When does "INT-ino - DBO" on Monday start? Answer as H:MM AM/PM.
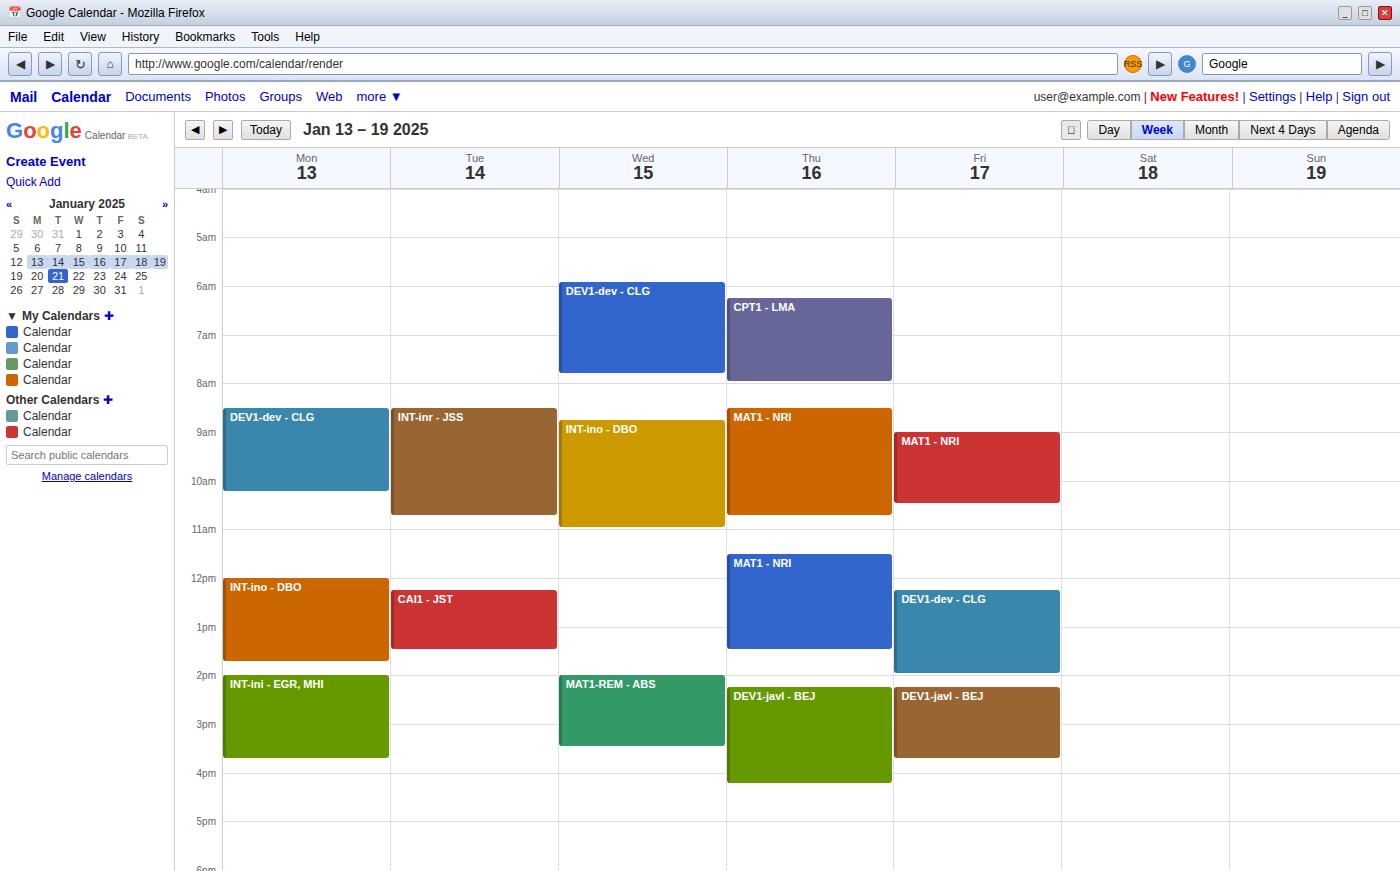
12:00 PM